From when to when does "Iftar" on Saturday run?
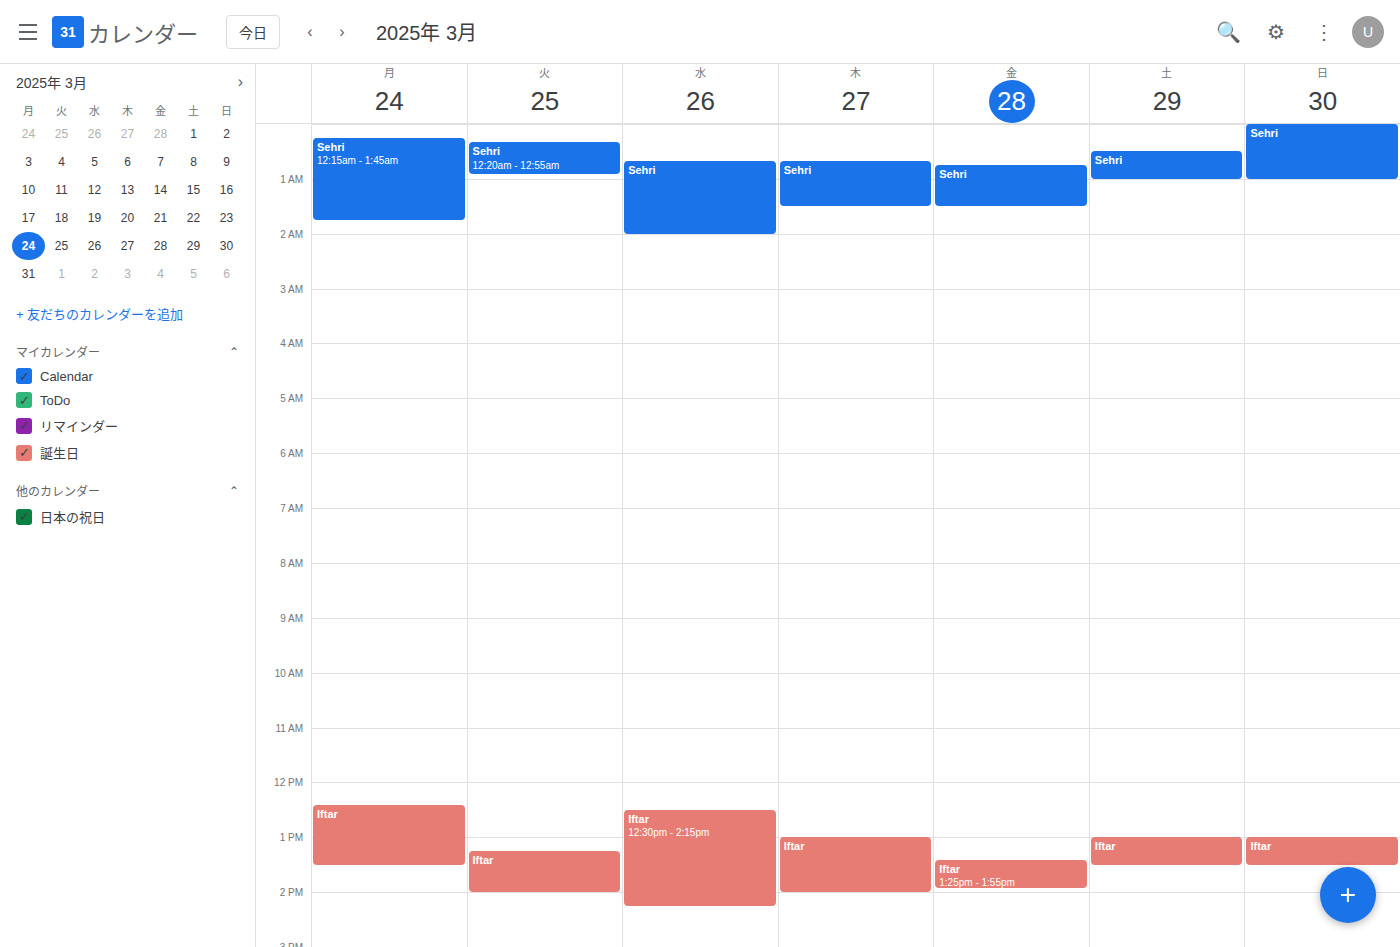
1:00 PM to 1:30 PM